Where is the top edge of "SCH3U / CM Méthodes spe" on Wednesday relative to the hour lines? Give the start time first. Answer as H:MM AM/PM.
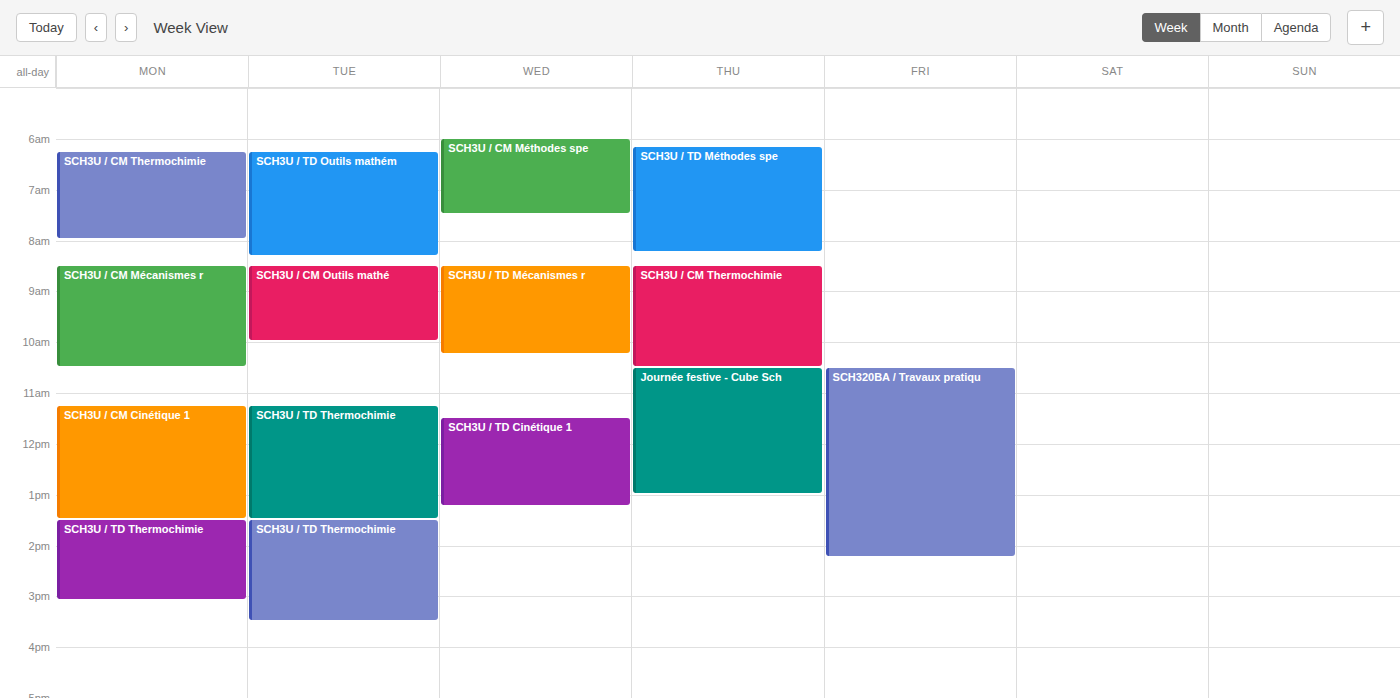
6:00 AM -- exactly on the 6 AM line.